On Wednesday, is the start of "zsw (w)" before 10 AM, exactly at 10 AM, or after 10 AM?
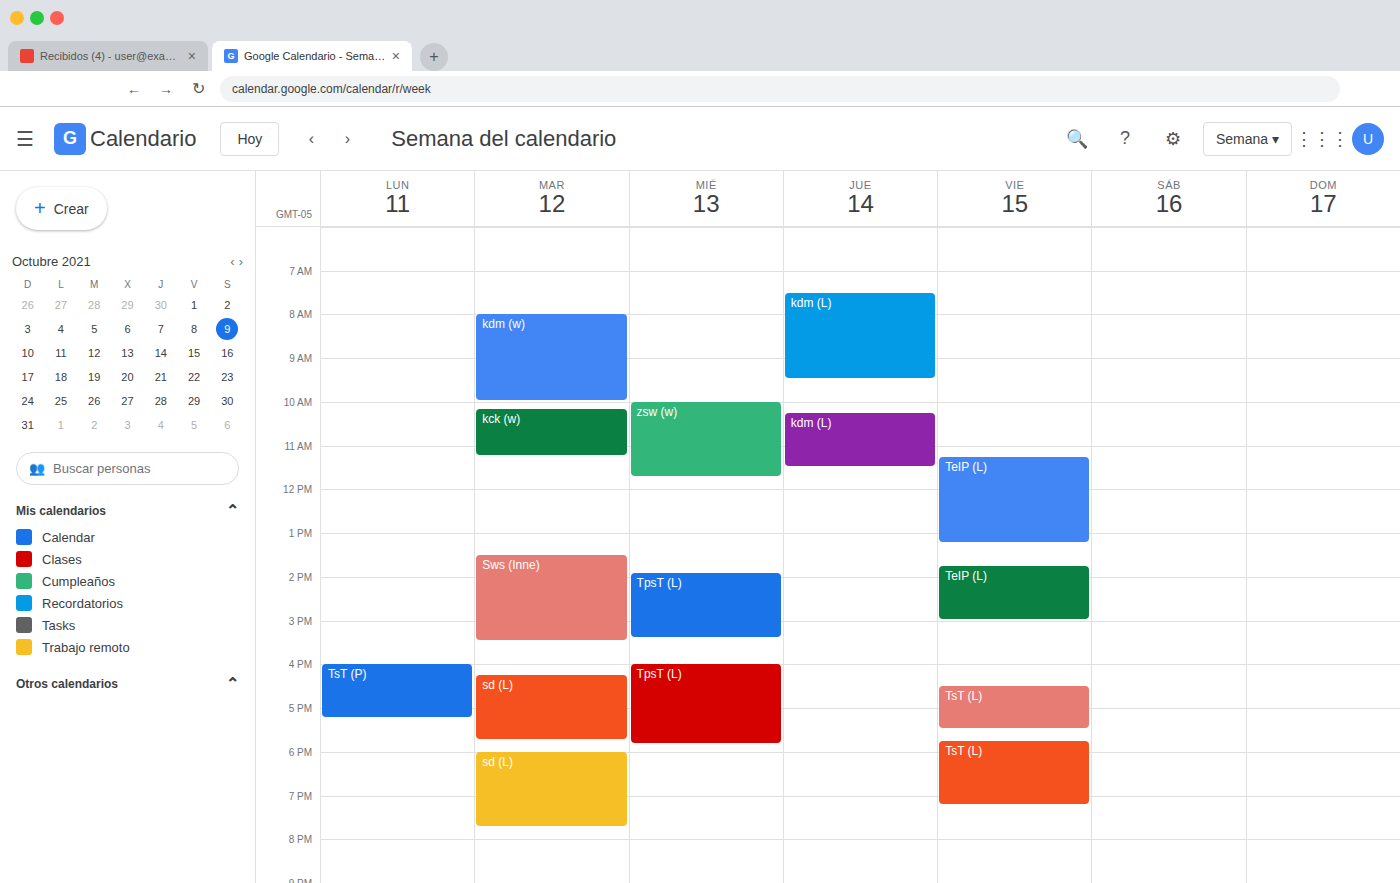
10:00 AM -- exactly at 10 AM, on the 10 AM line.